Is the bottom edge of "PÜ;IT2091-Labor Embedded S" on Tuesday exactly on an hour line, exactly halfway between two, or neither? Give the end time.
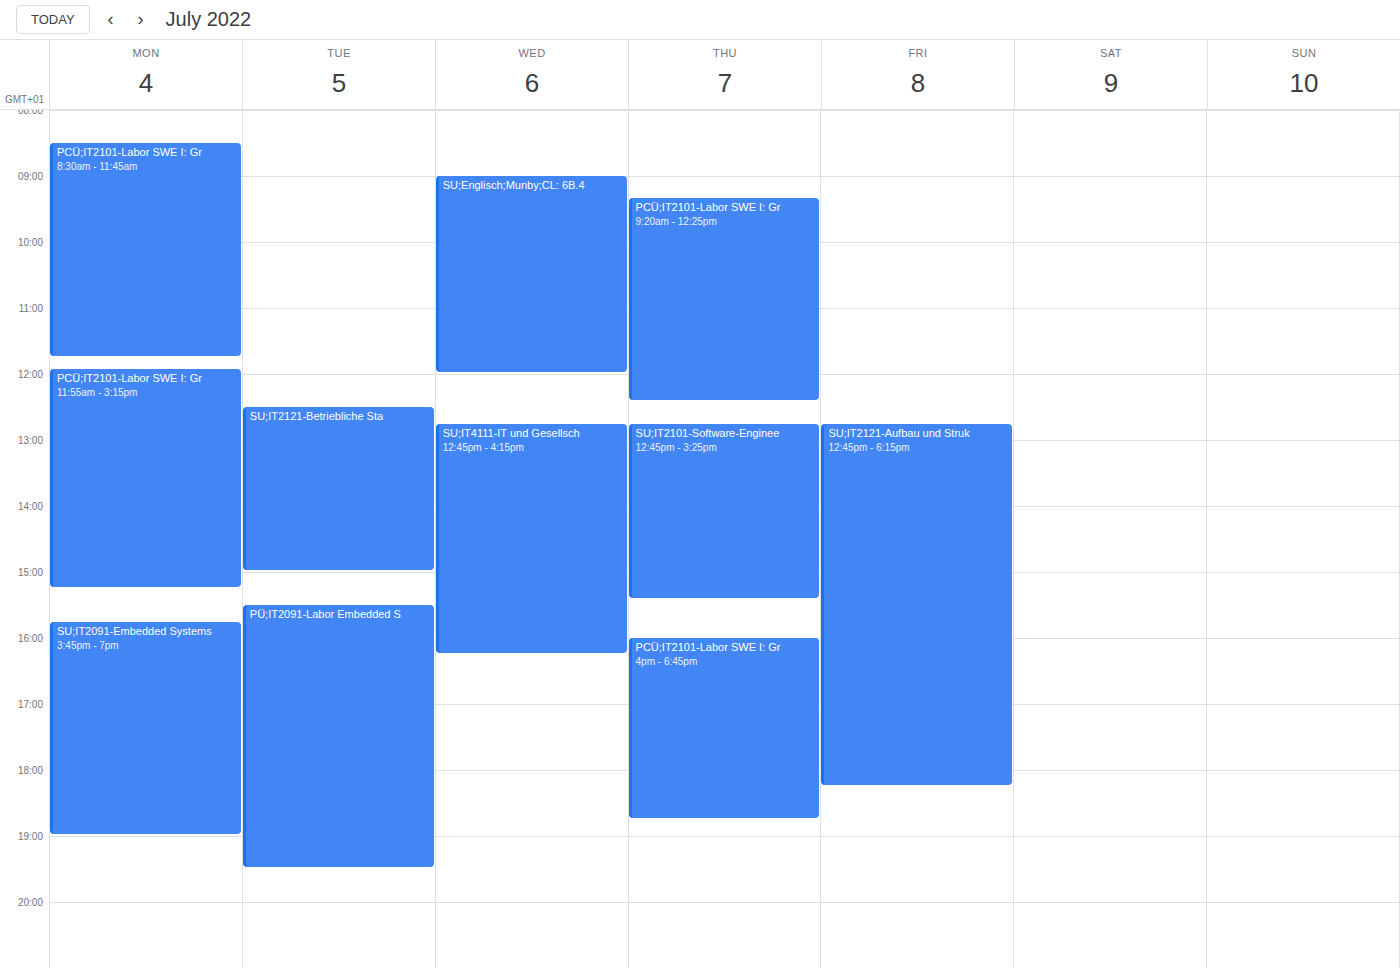
7:30 PM -- halfway between the 7 PM and 8 PM lines.